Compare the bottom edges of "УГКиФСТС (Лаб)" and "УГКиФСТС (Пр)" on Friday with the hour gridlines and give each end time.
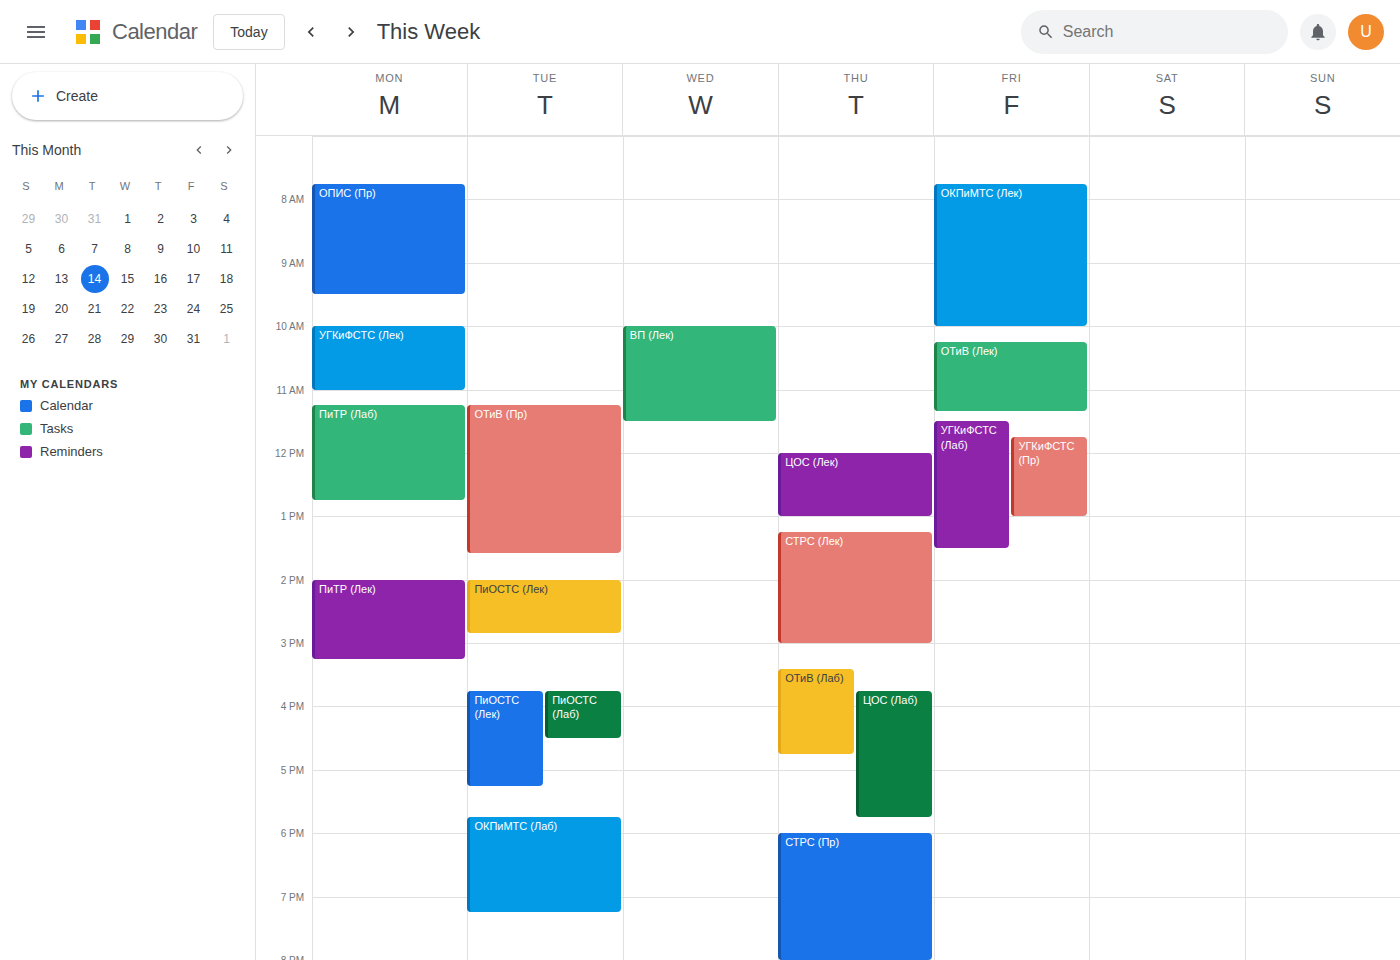
"УГКиФСТС (Лаб)": 1:30 PM, halfway between the 1 PM and 2 PM lines. "УГКиФСТС (Пр)": 1:00 PM, exactly on the 1 PM line.